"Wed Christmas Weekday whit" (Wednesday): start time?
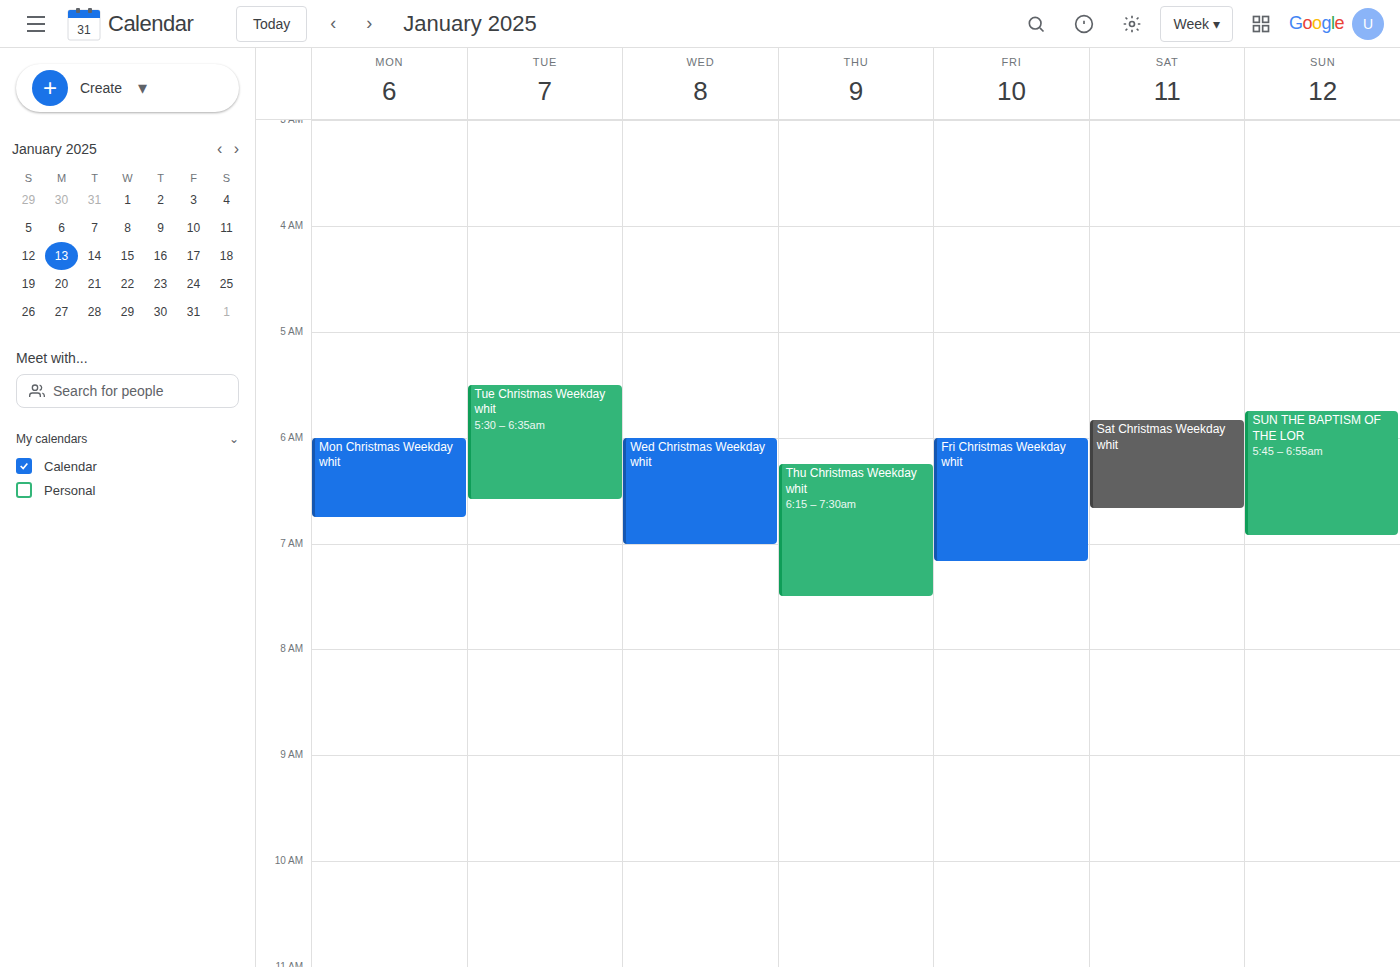
6:00 AM